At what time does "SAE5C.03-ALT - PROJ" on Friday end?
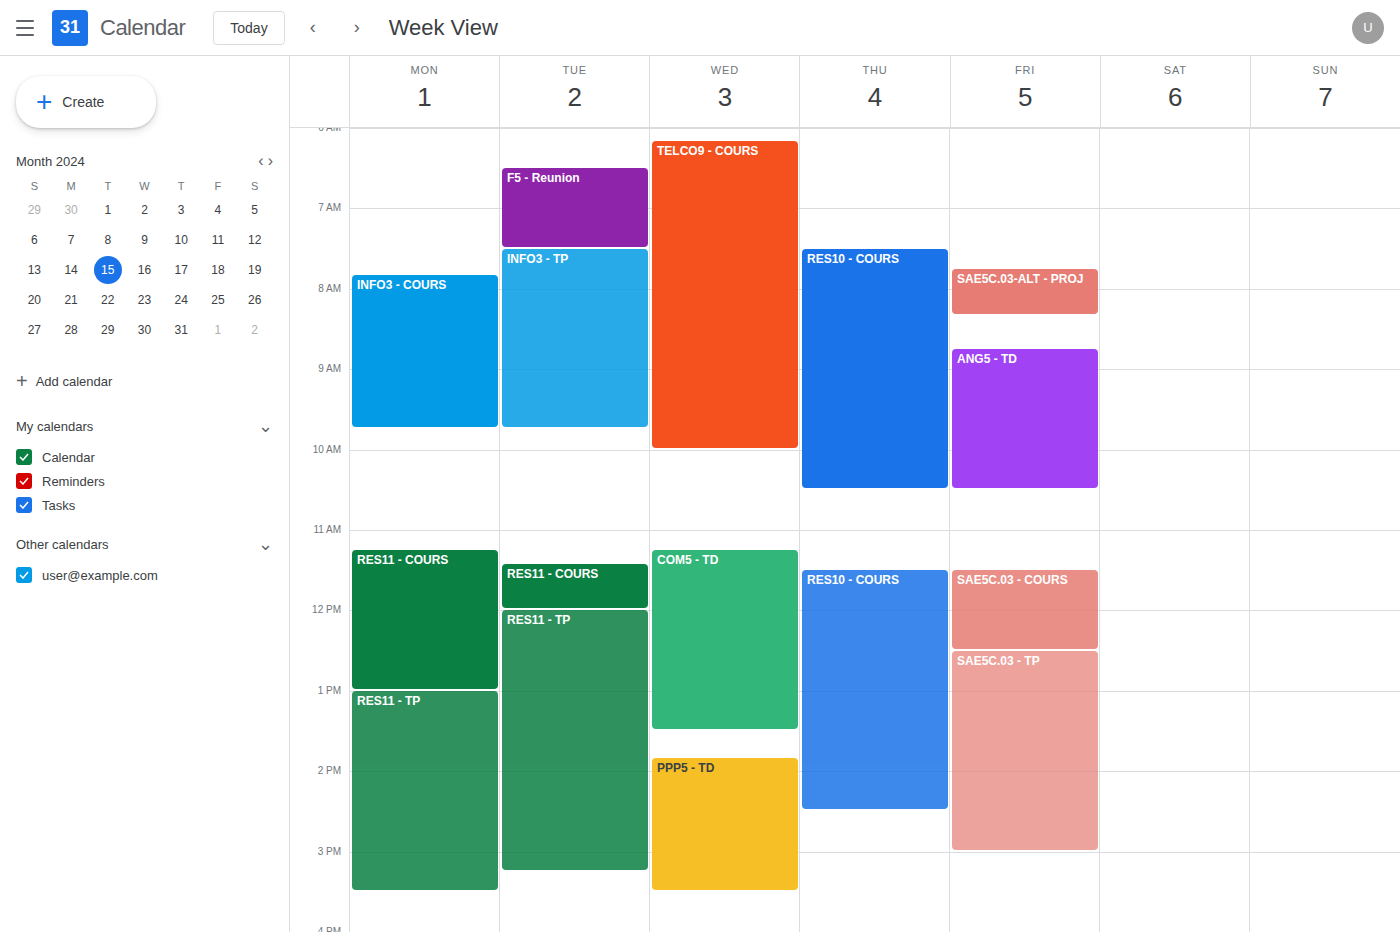
8:20 AM